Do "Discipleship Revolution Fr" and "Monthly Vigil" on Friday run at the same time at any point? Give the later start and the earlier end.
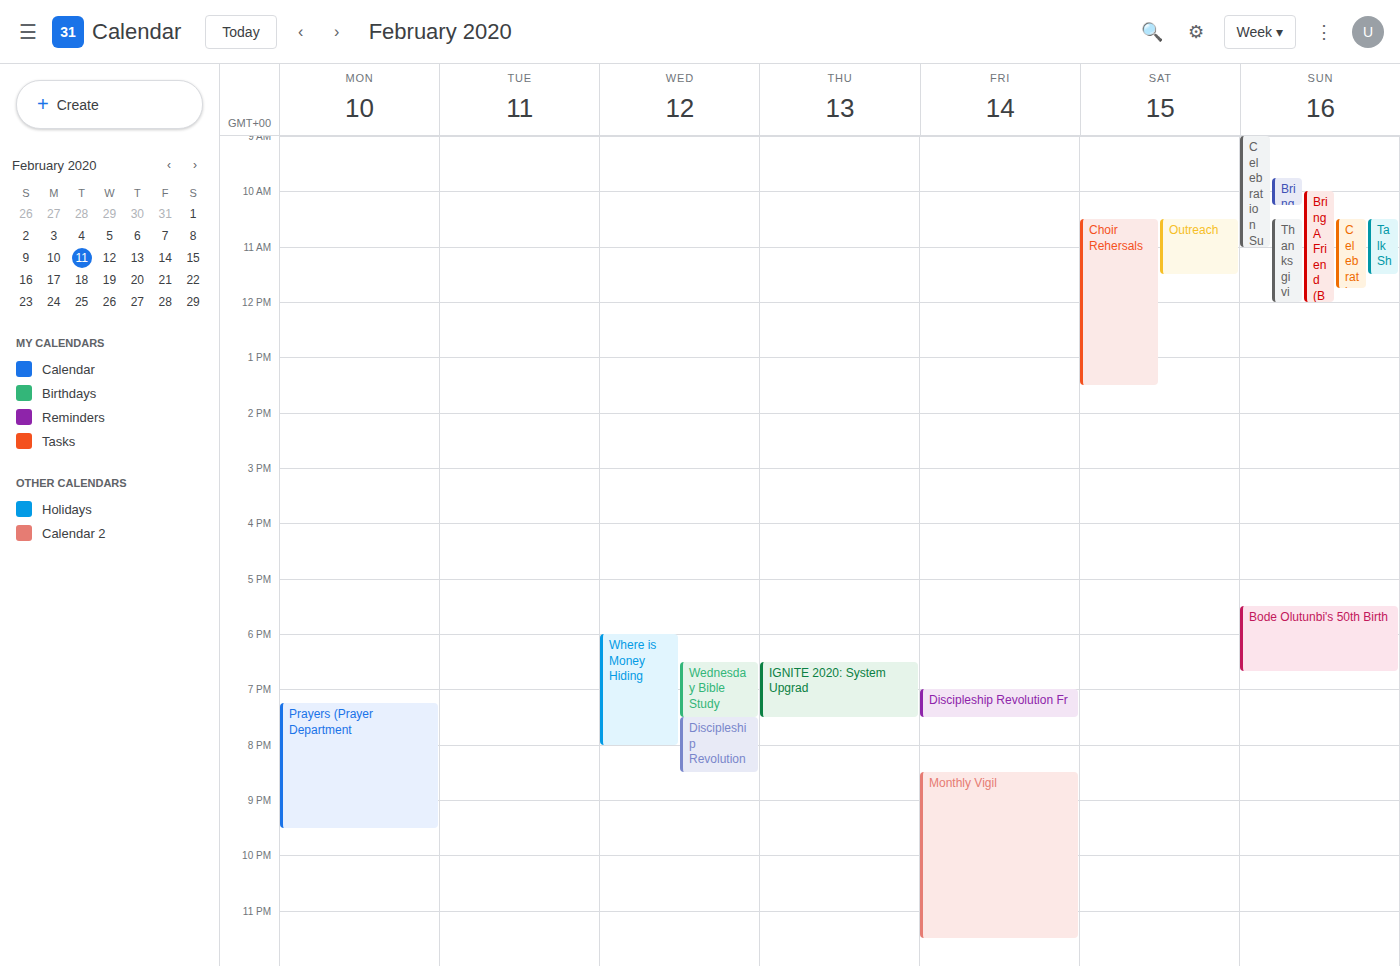
"Discipleship Revolution Fr" ends at 7:30 PM and "Monthly Vigil" starts at 8:30 PM -- no overlap.